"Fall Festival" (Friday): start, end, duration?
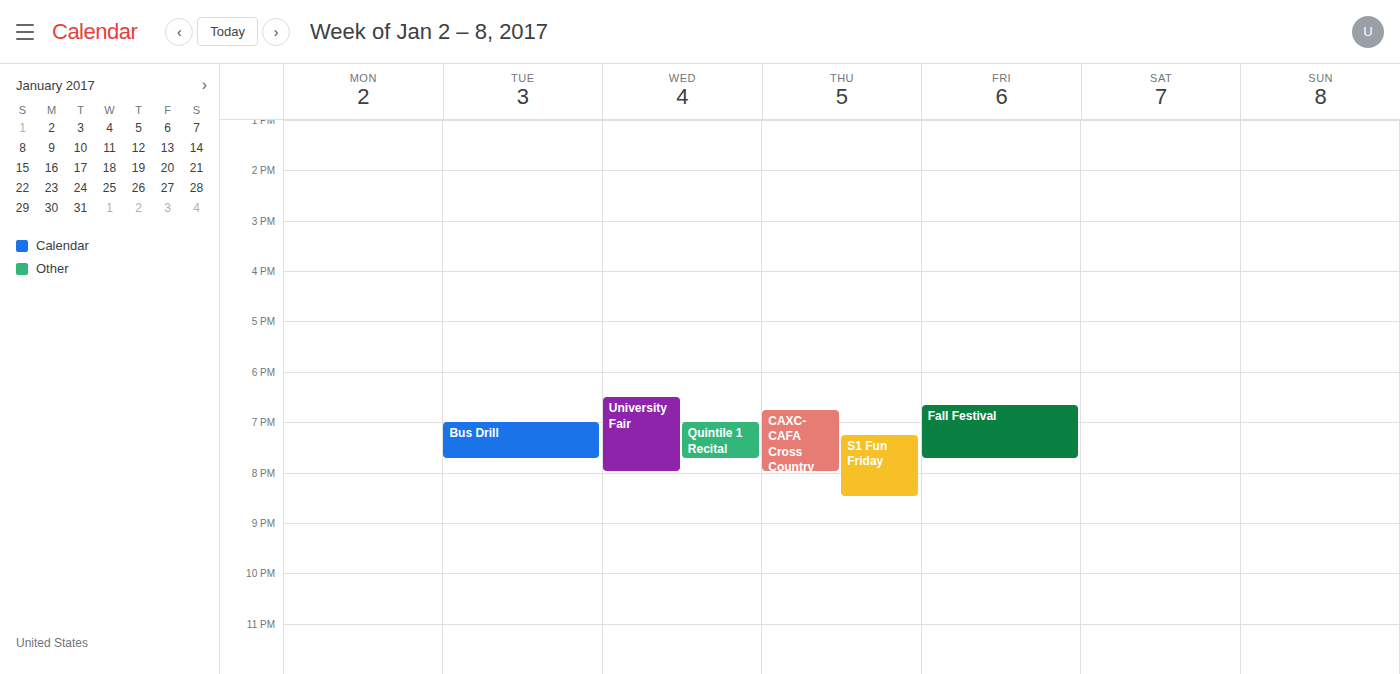
6:40 PM to 7:45 PM, 1 hour 5 minutes